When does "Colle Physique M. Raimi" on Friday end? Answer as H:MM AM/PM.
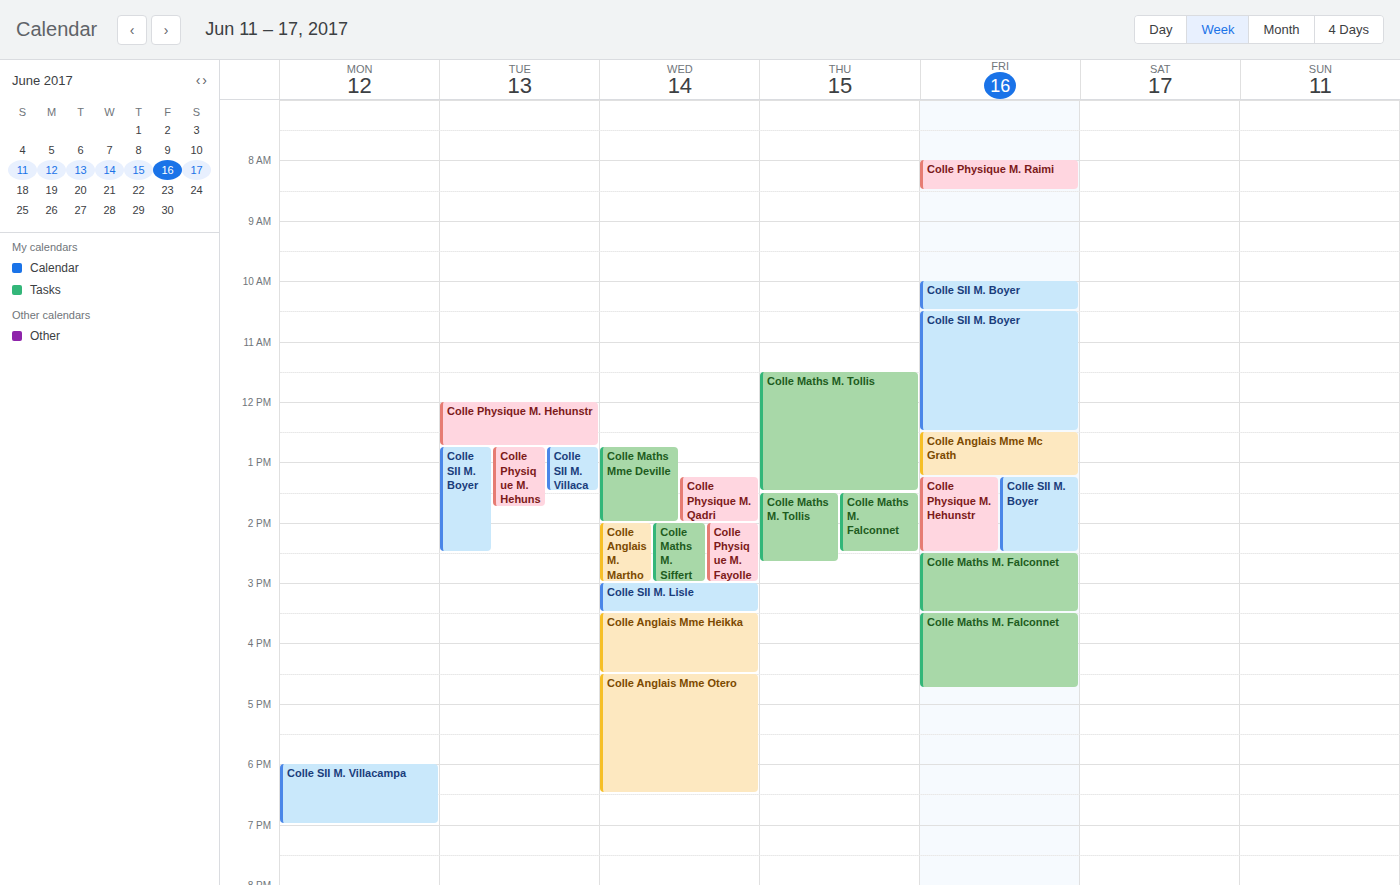
8:30 AM